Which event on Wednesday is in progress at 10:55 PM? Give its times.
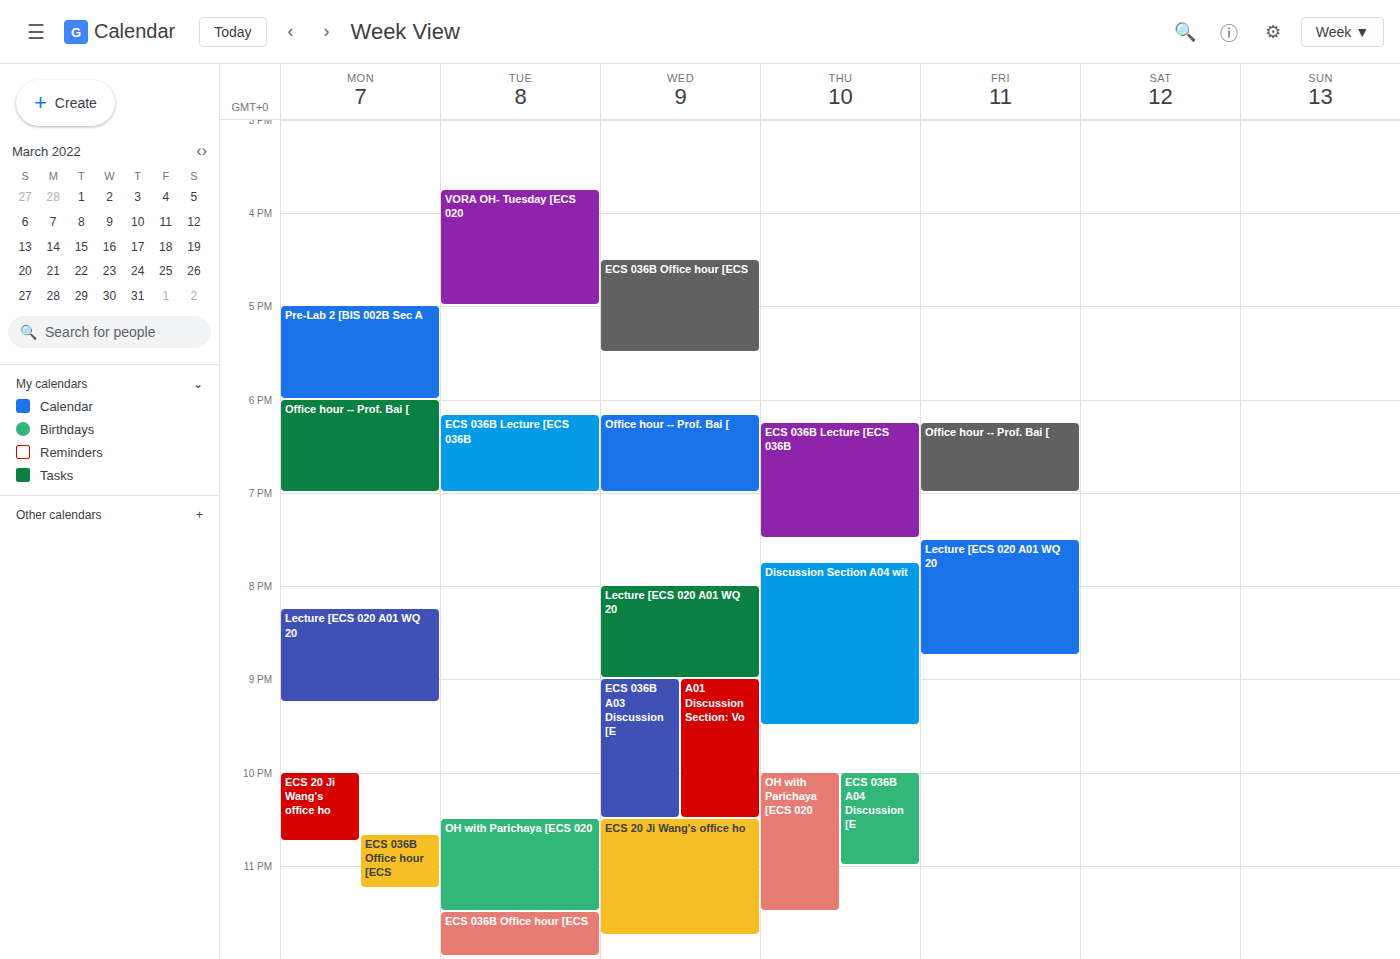
"ECS 20 Ji Wang's office ho", 10:30 PM to 11:45 PM